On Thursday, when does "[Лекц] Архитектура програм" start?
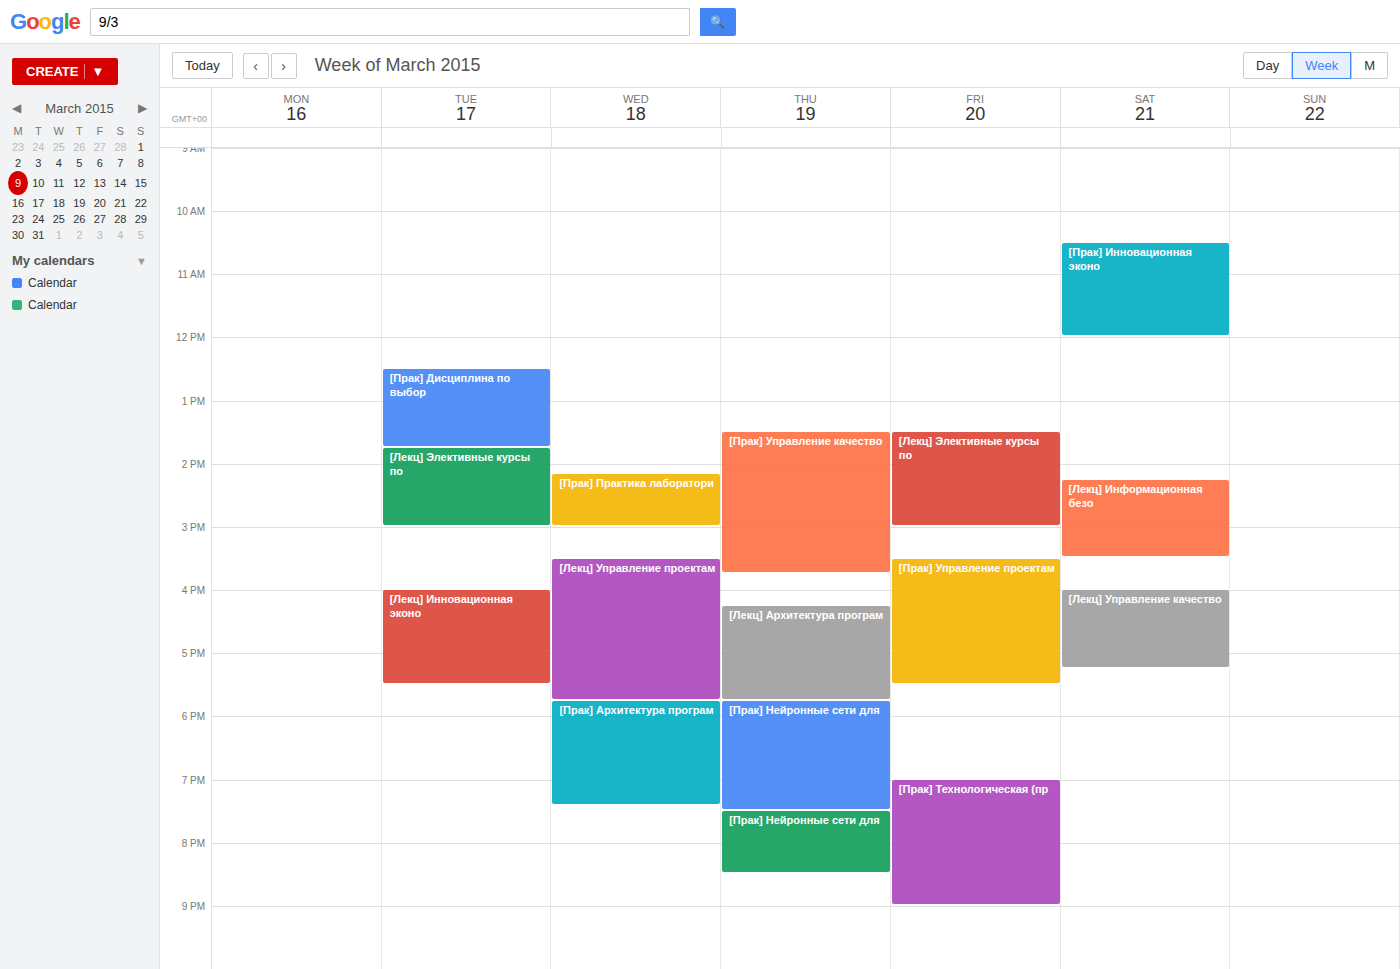
16:15